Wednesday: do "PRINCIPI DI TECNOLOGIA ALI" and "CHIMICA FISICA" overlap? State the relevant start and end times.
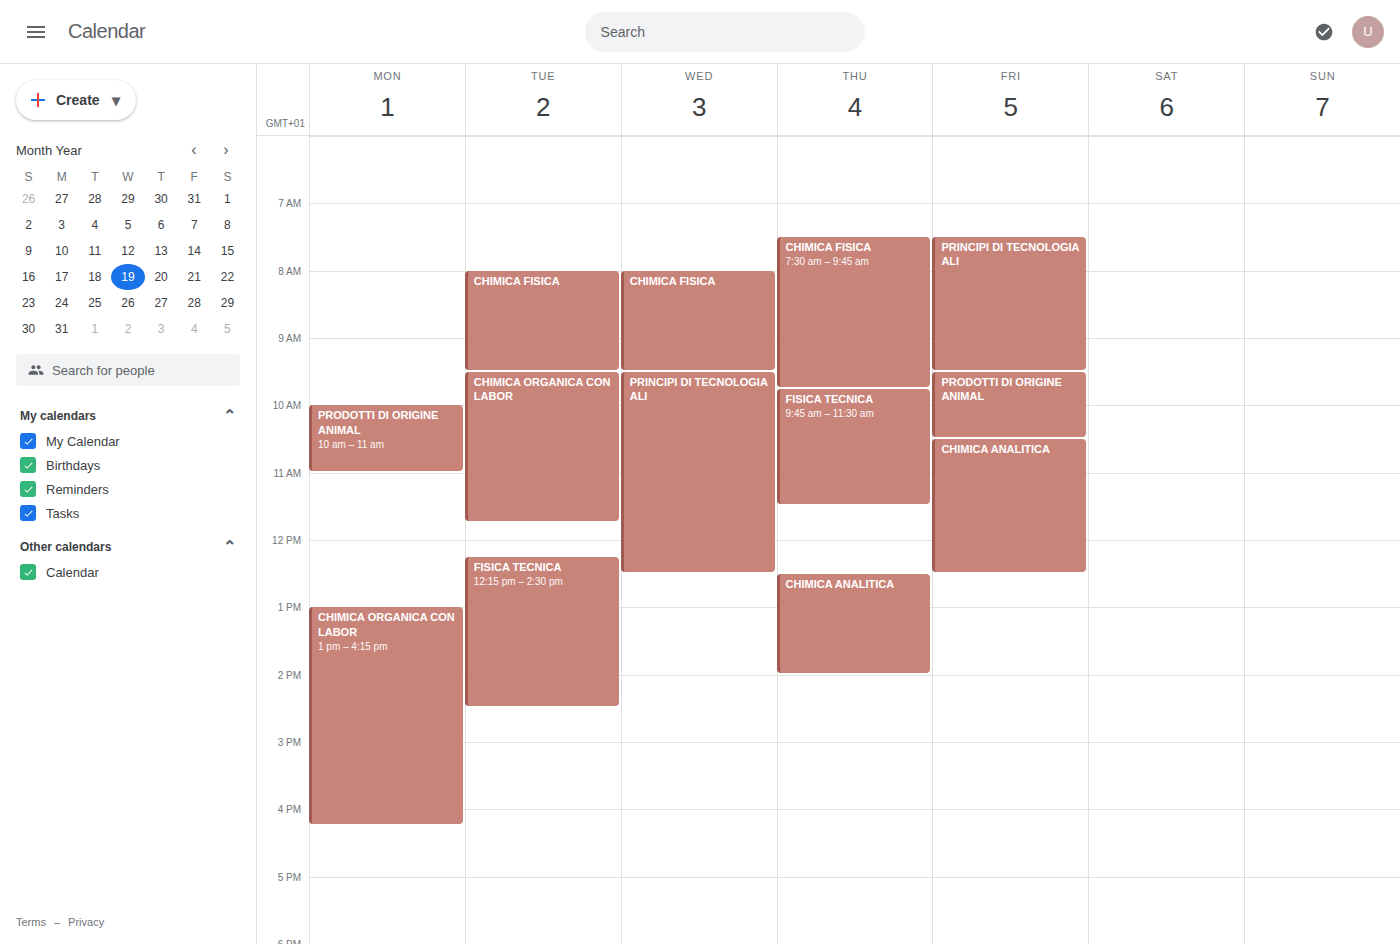
"CHIMICA FISICA" ends at 9:30 AM, exactly when "PRINCIPI DI TECNOLOGIA ALI" starts -- they touch but do not overlap.